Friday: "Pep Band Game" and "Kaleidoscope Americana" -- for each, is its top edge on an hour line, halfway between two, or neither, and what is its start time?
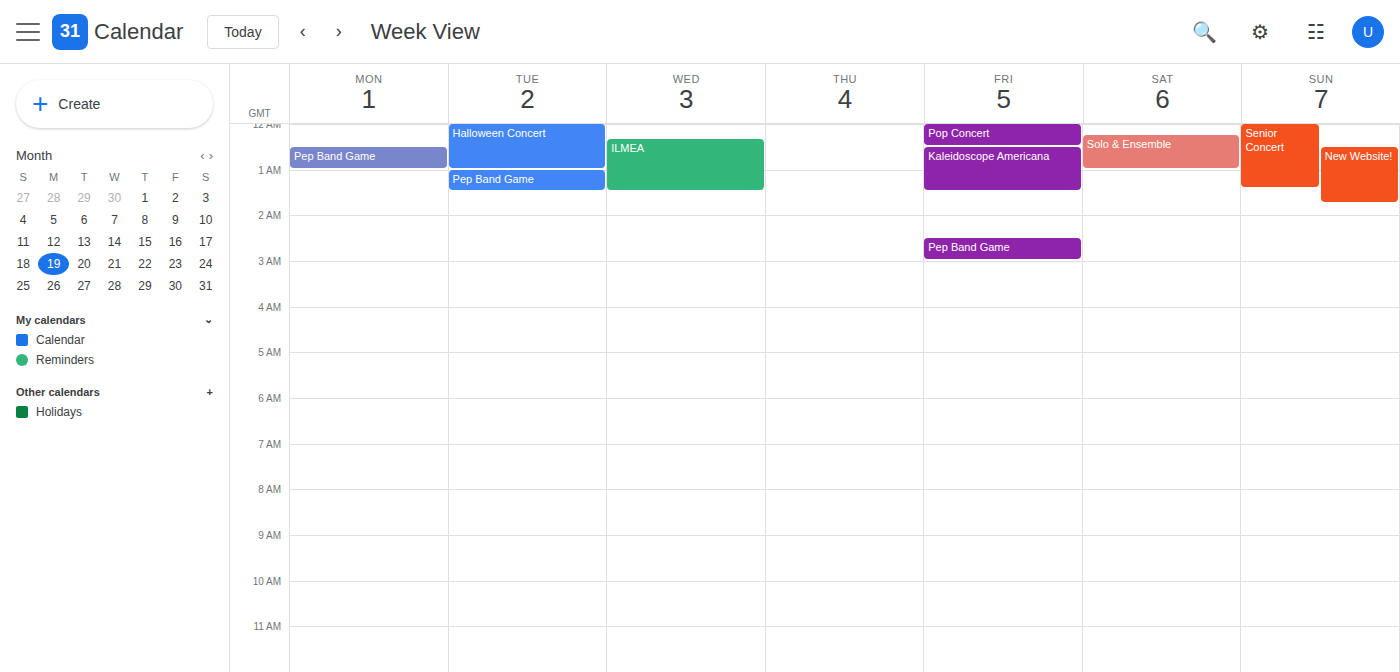
"Pep Band Game": 2:30 AM, halfway between the 2 AM and 3 AM lines. "Kaleidoscope Americana": 12:30 AM, halfway between the 12 AM and 1 AM lines.